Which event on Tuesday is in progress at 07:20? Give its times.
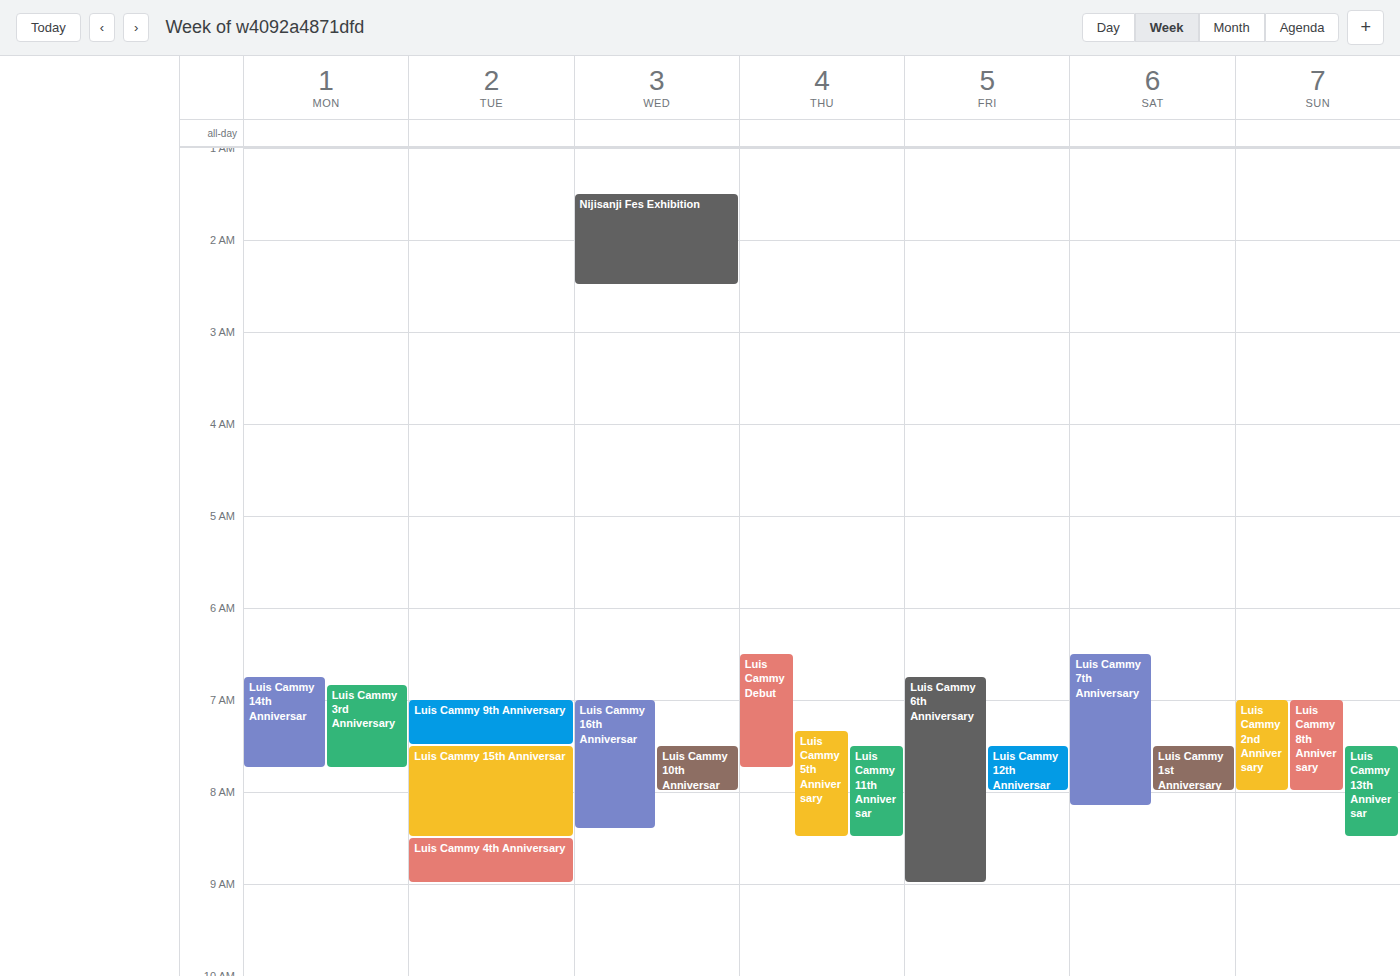
"Luis Cammy 9th Anniversary", 07:00 to 07:30